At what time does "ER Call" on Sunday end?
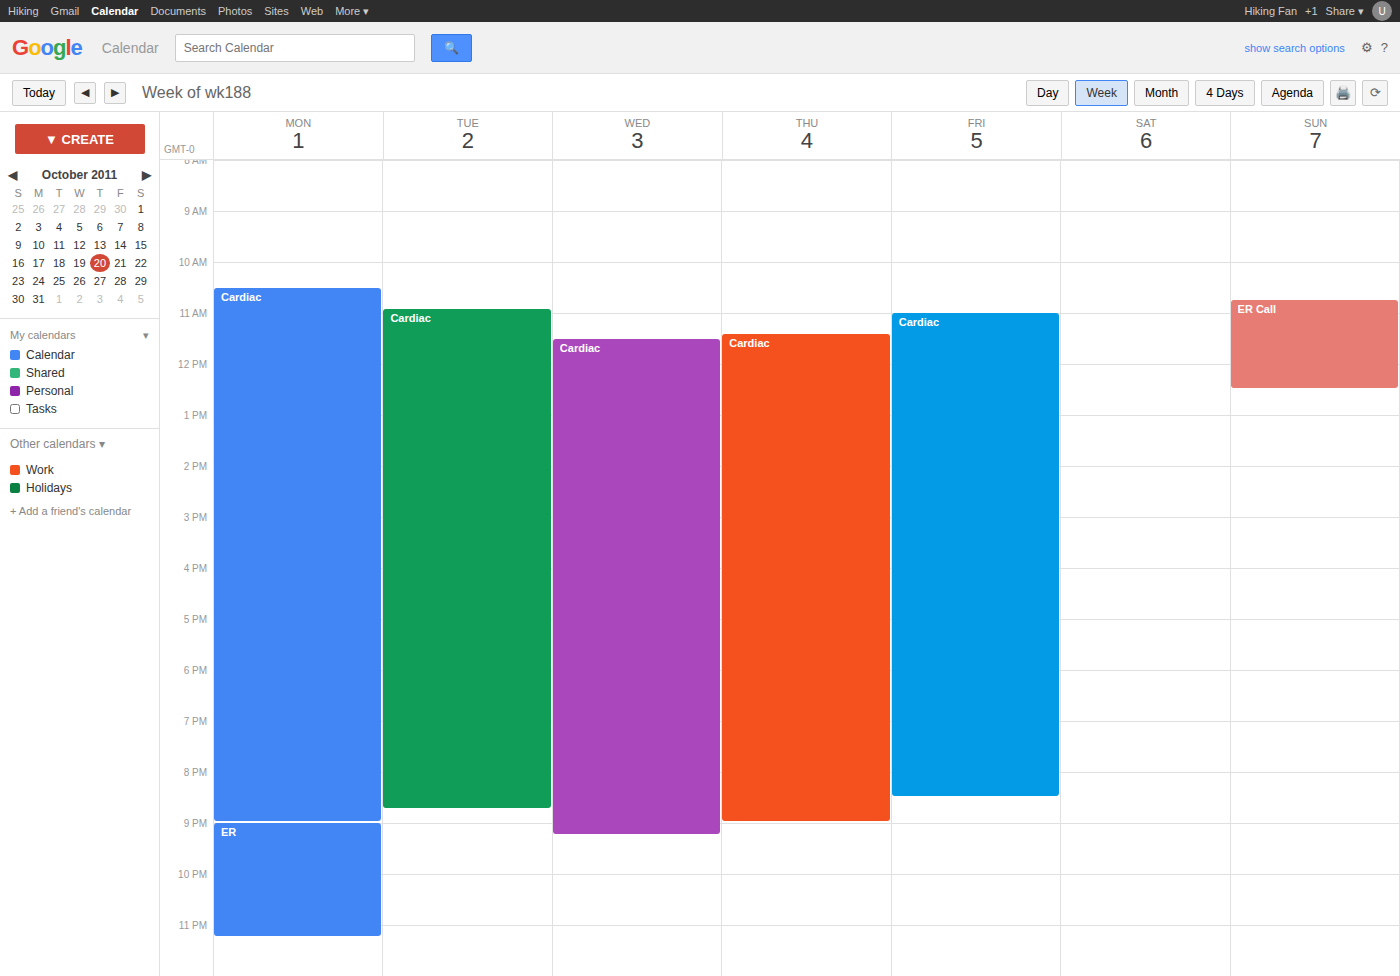
12:30 PM